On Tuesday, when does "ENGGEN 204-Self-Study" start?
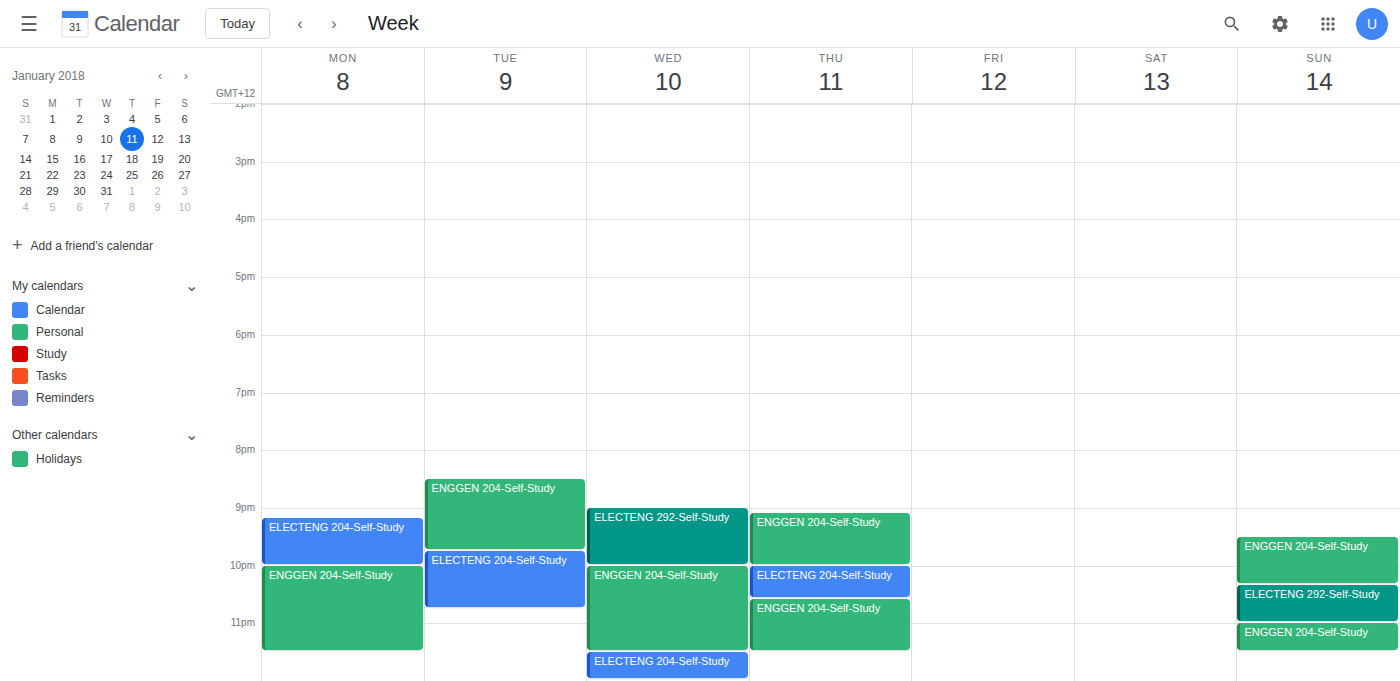
20:30